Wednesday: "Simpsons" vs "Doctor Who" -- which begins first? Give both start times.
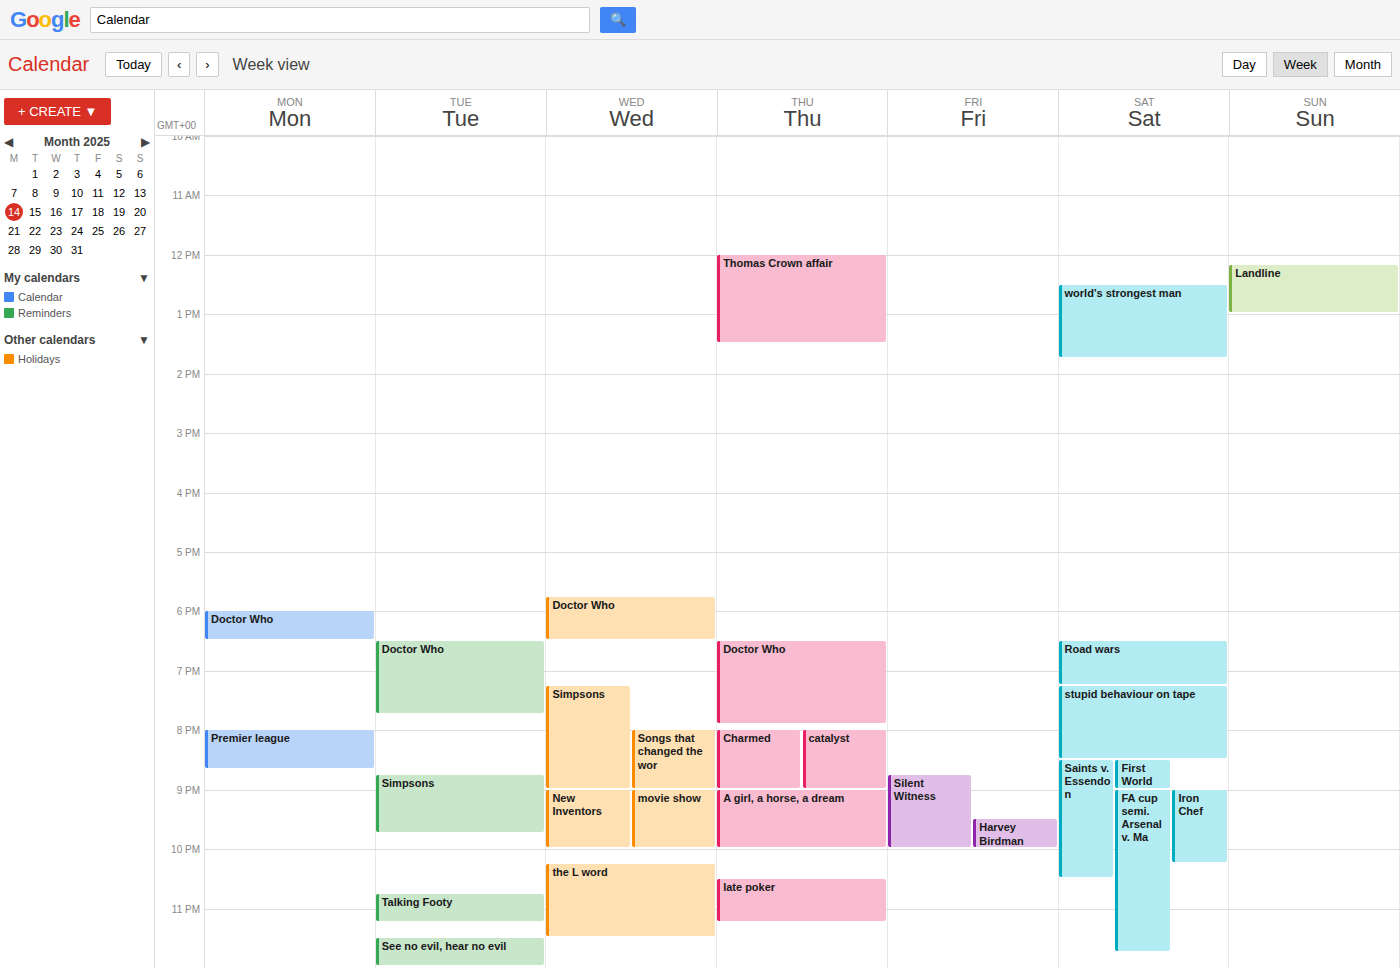
"Doctor Who" 5:45 PM; "Simpsons" 7:15 PM.